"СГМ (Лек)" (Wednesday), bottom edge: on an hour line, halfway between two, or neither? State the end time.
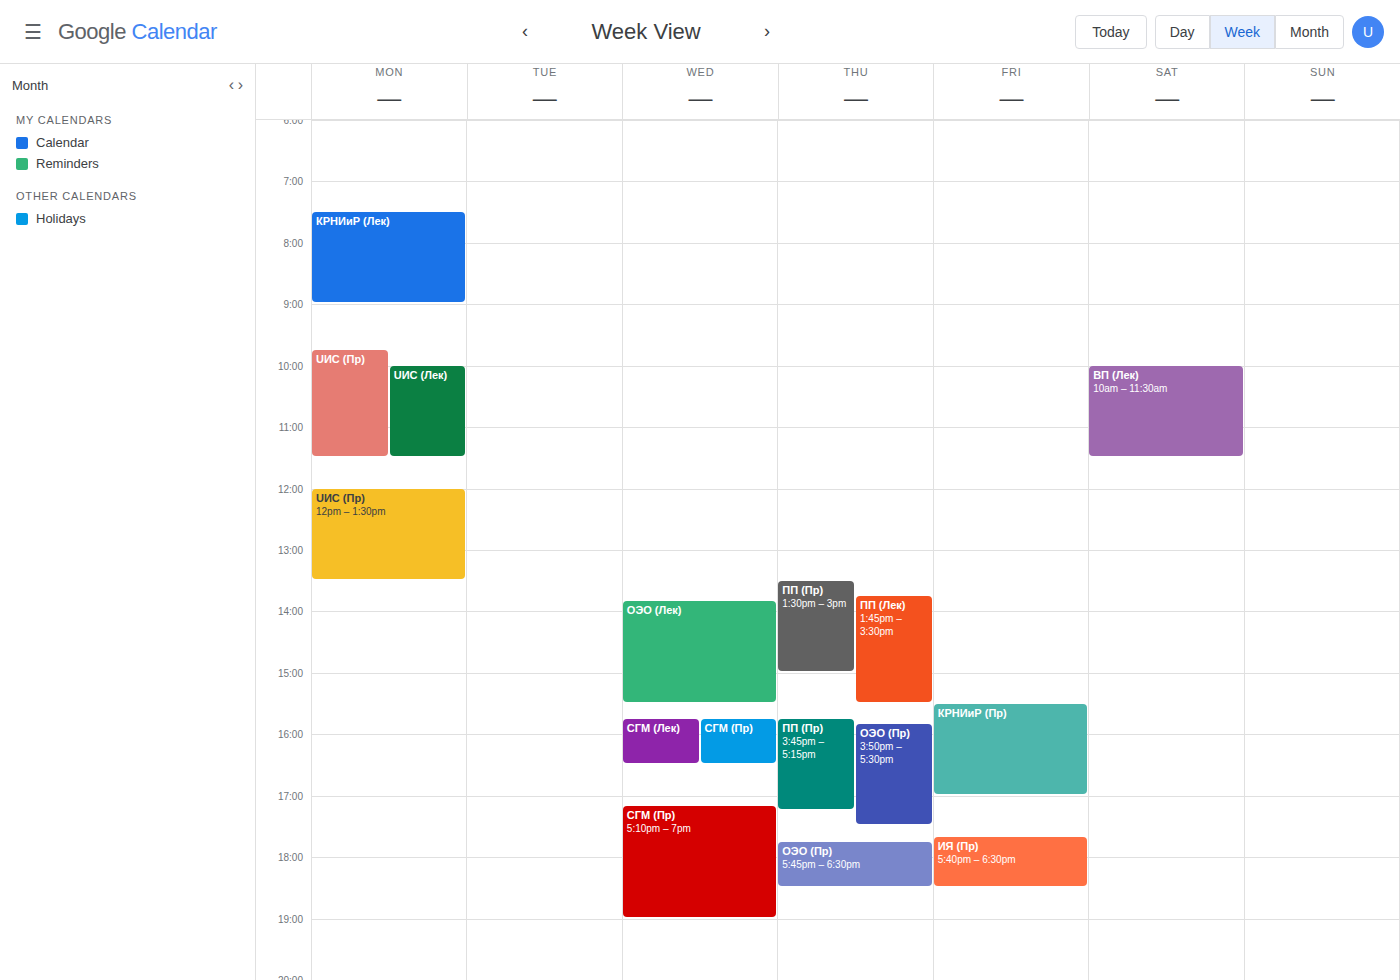
4:30 PM -- halfway between the 4 PM and 5 PM lines.